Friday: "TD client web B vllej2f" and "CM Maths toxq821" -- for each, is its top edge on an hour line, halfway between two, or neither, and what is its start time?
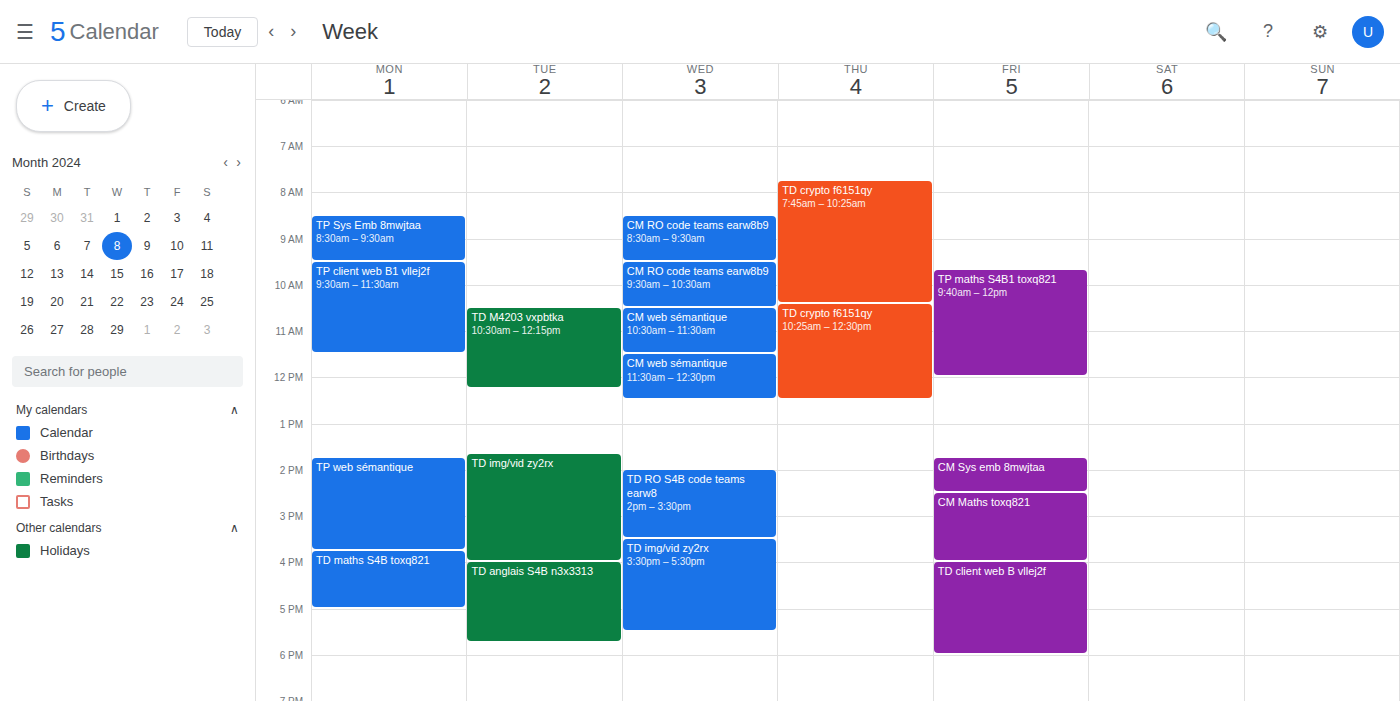
"TD client web B vllej2f": 4:00 PM, exactly on the 4 PM line. "CM Maths toxq821": 2:30 PM, halfway between the 2 PM and 3 PM lines.